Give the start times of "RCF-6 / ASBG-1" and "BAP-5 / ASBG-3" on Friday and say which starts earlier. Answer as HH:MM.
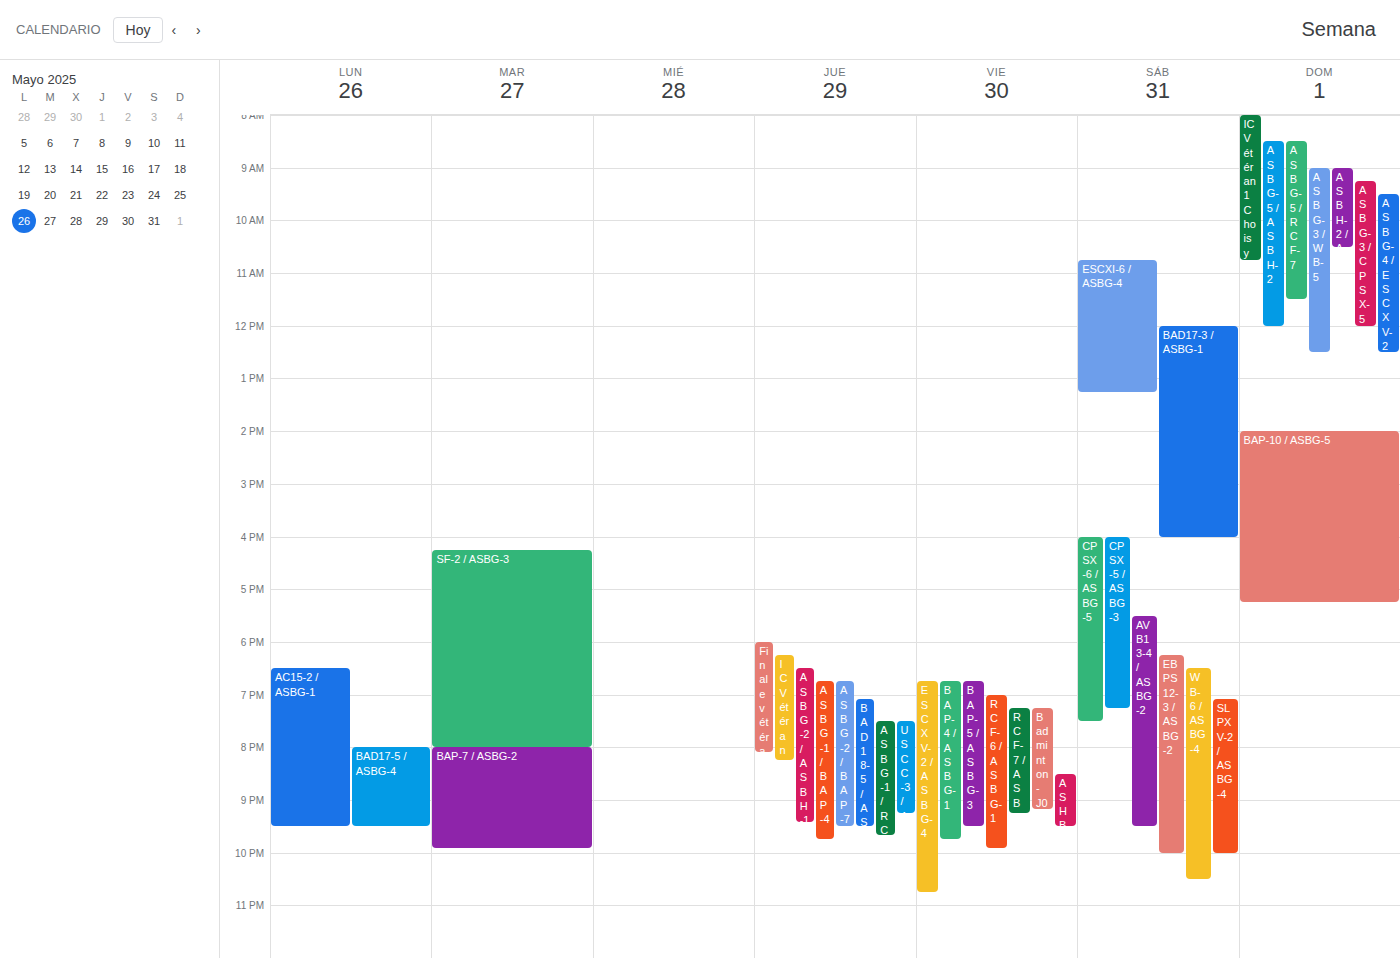
"BAP-5 / ASBG-3" 18:45; "RCF-6 / ASBG-1" 19:00.